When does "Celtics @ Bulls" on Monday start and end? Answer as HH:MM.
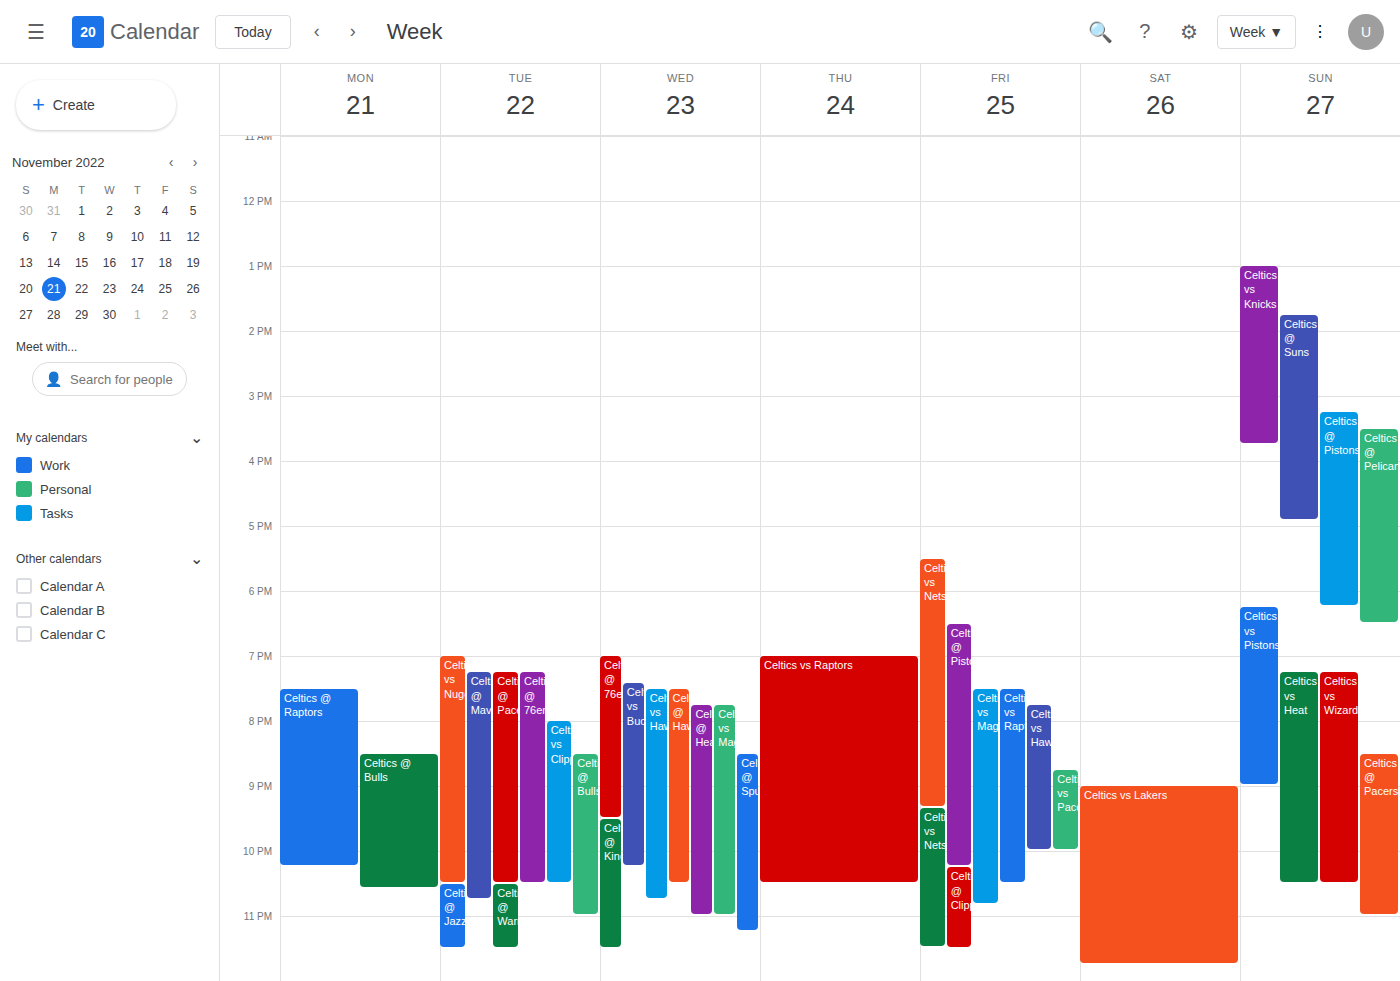
20:30 to 22:35